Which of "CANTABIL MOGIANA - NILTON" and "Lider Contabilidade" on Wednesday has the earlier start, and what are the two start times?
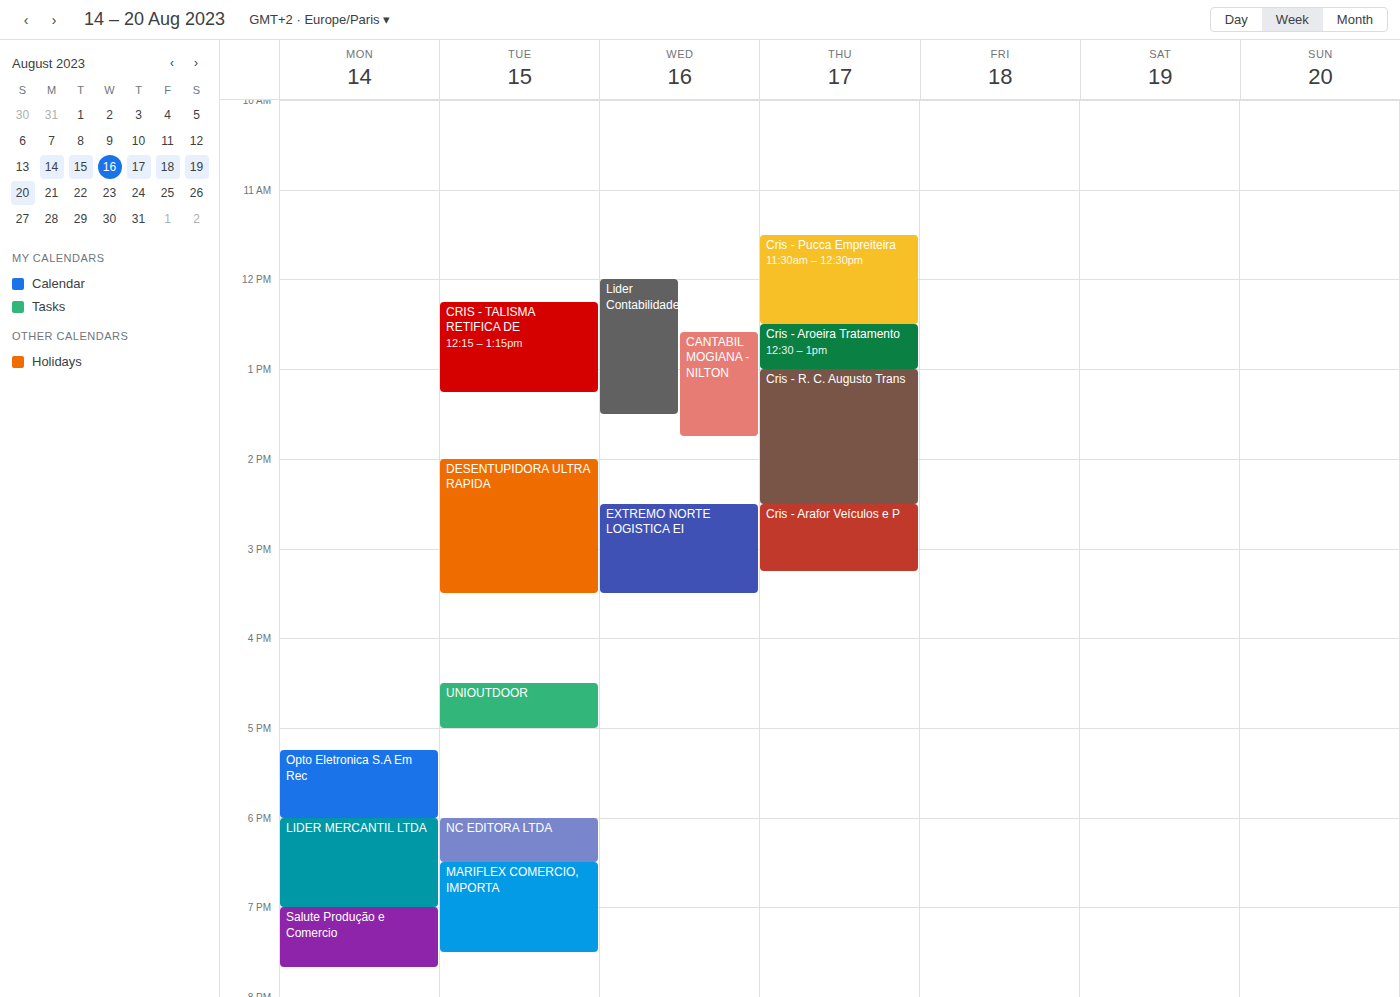
"Lider Contabilidade" 12:00 PM; "CANTABIL MOGIANA - NILTON" 12:35 PM.